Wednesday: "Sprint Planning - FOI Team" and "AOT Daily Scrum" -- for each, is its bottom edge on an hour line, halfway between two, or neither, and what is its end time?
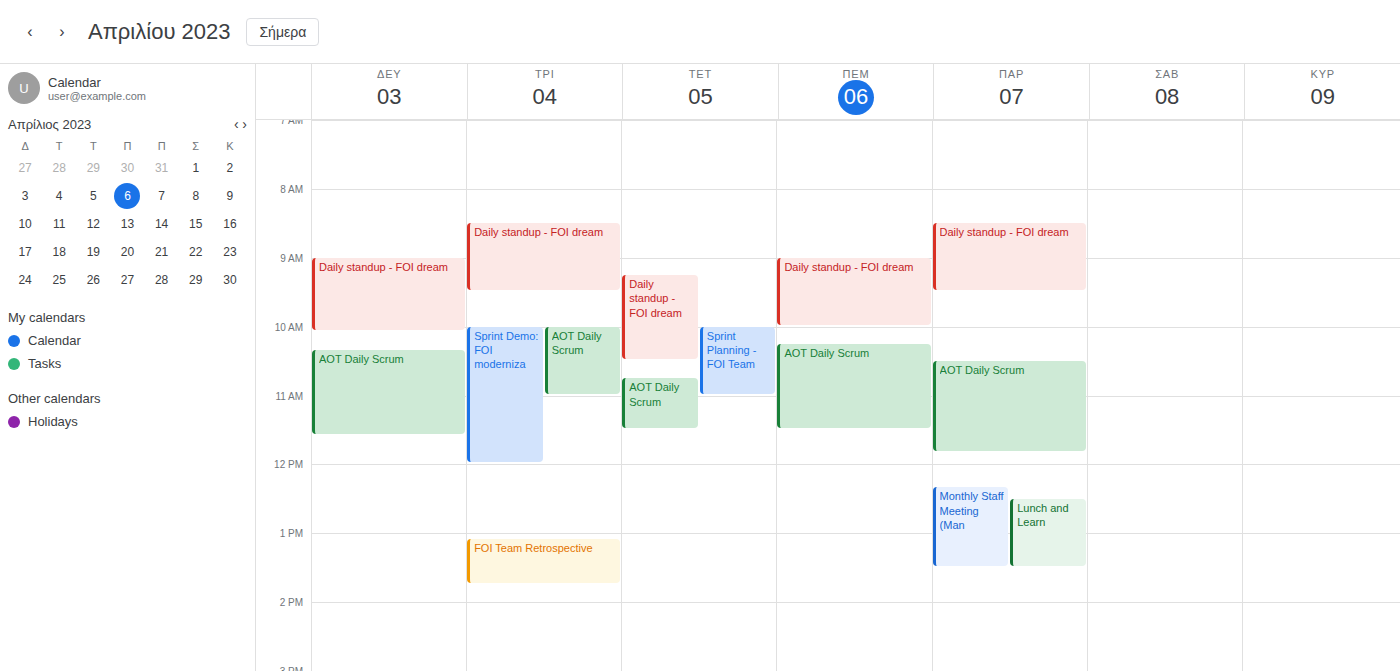
"Sprint Planning - FOI Team": 11:00 AM, exactly on the 11 AM line. "AOT Daily Scrum": 11:30 AM, halfway between the 11 AM and 12 PM lines.